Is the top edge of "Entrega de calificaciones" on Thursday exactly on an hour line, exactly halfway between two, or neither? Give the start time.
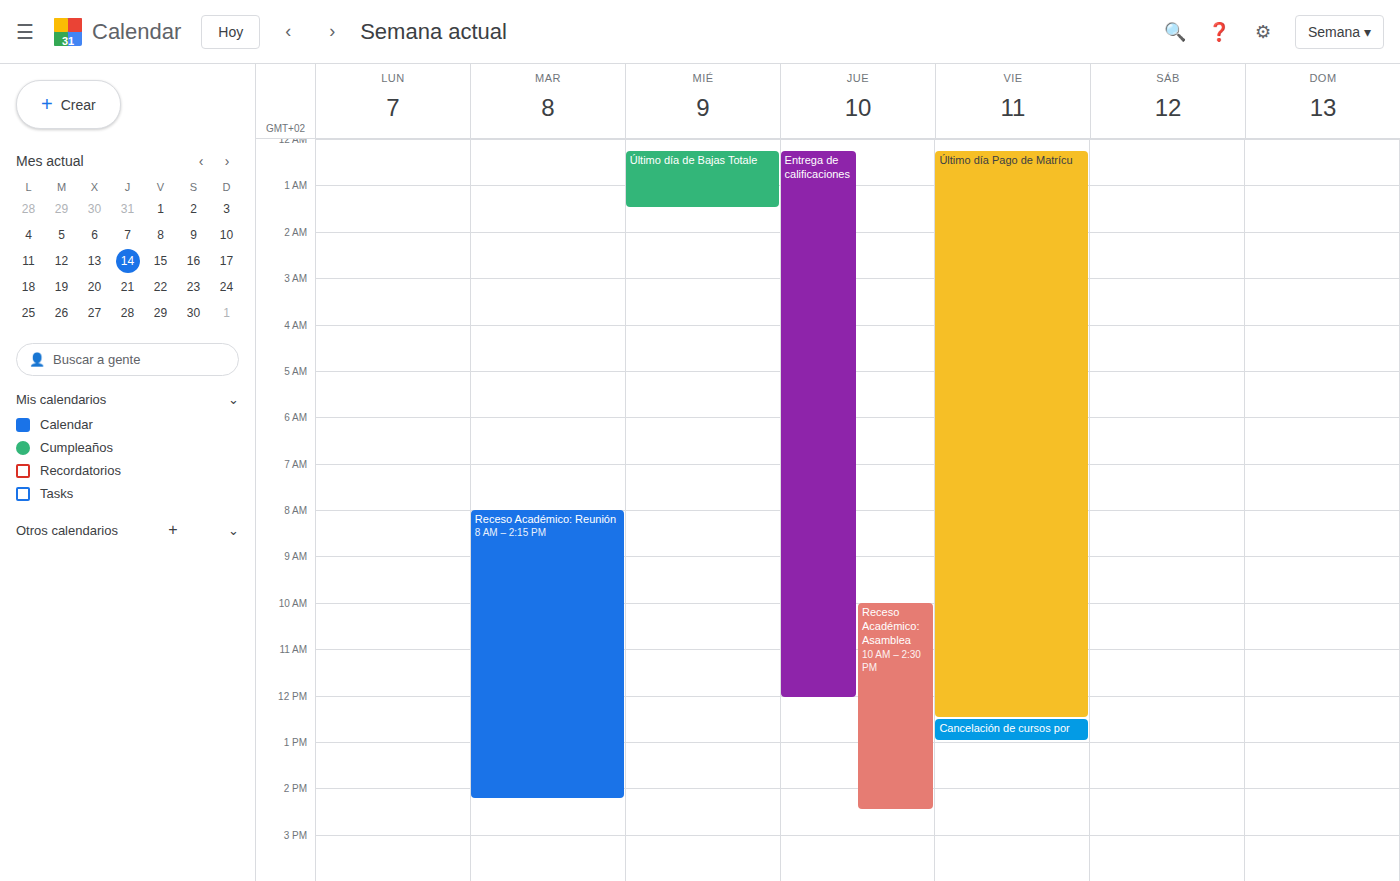
12:15 AM -- neither: a quarter of the way from the 12 AM line to the 1 AM line.